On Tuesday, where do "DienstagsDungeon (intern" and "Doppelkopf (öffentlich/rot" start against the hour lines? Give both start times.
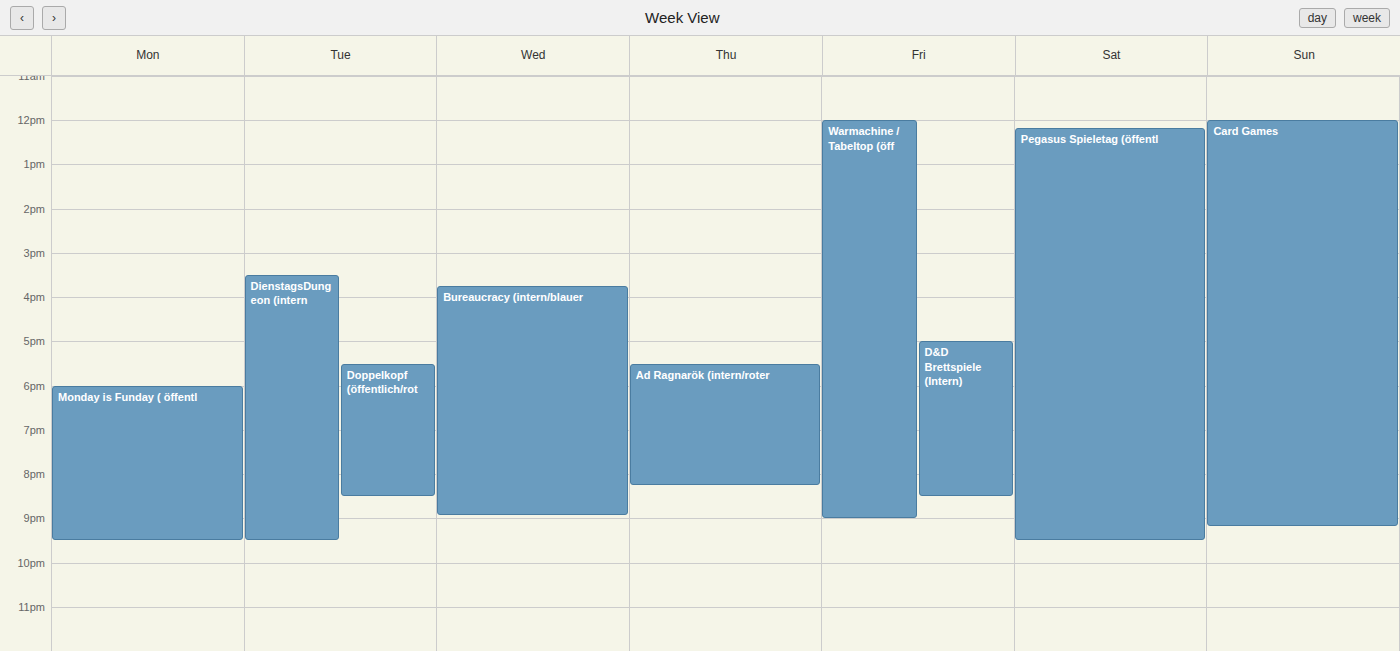
"DienstagsDungeon (intern": 3:30 PM, halfway between the 3 PM and 4 PM lines. "Doppelkopf (öffentlich/rot": 5:30 PM, halfway between the 5 PM and 6 PM lines.